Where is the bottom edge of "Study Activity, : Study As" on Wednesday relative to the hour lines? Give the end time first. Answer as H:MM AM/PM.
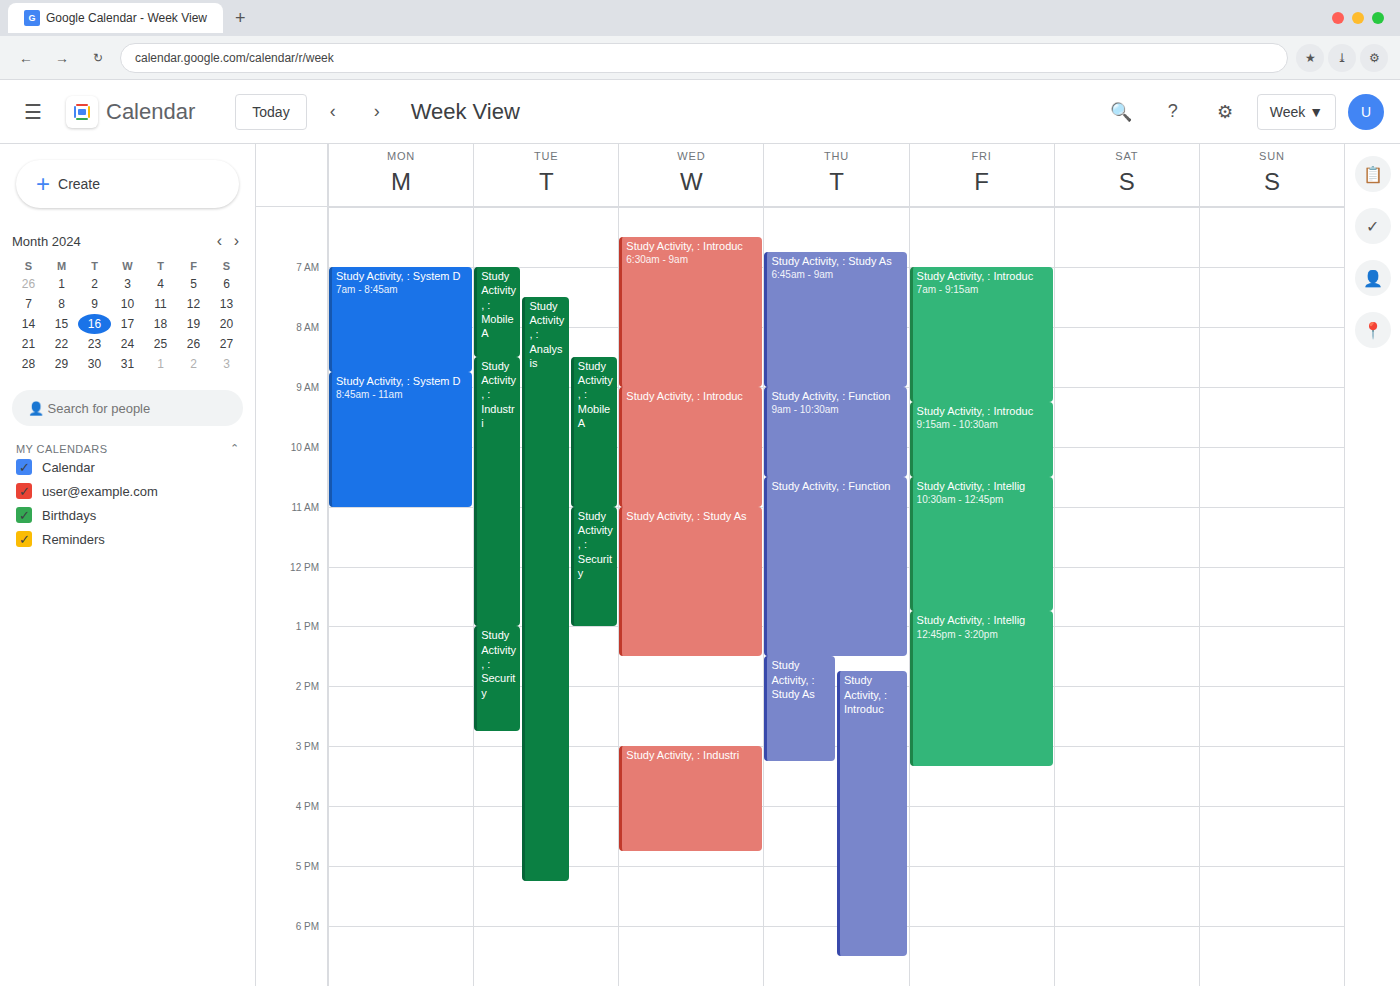
1:30 PM -- halfway between the 1 PM and 2 PM lines.